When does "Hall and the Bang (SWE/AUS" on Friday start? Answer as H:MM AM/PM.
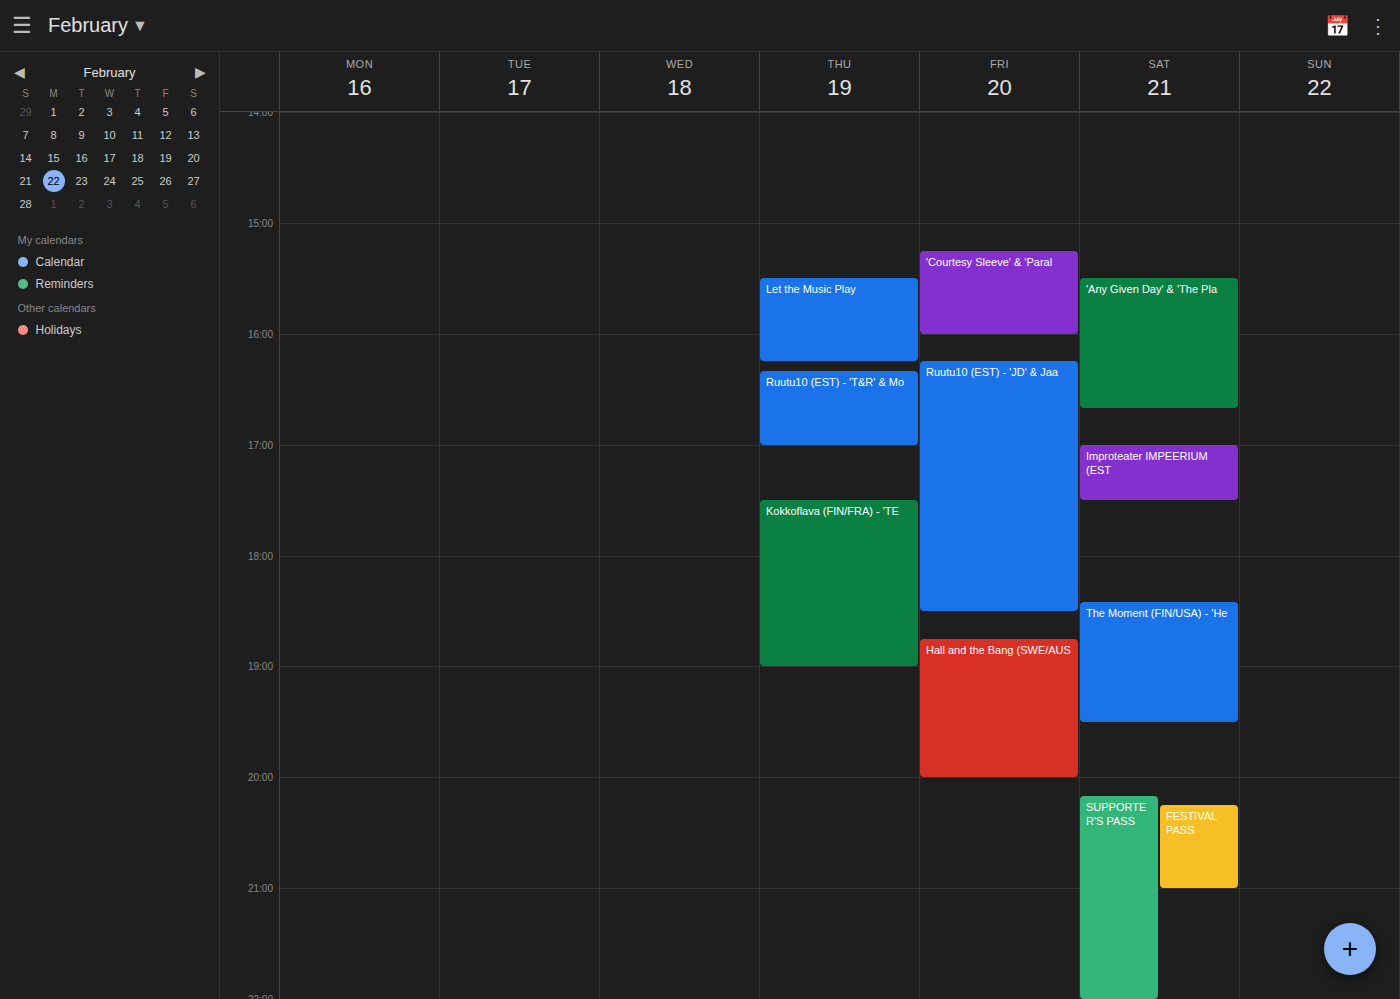
6:45 PM